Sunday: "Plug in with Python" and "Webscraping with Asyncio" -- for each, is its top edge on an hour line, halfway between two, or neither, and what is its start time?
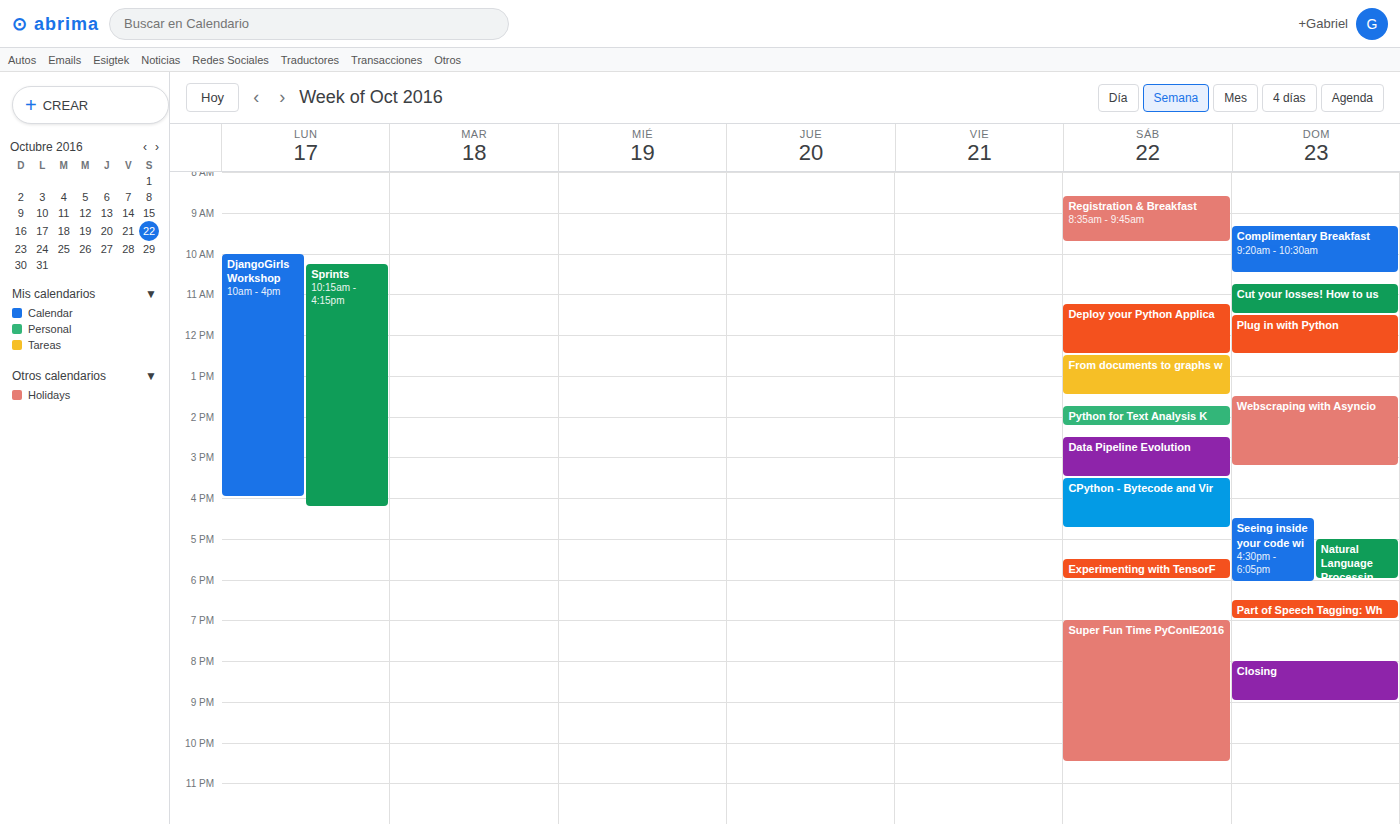
"Plug in with Python": 11:30 AM, halfway between the 11 AM and 12 PM lines. "Webscraping with Asyncio": 1:30 PM, halfway between the 1 PM and 2 PM lines.